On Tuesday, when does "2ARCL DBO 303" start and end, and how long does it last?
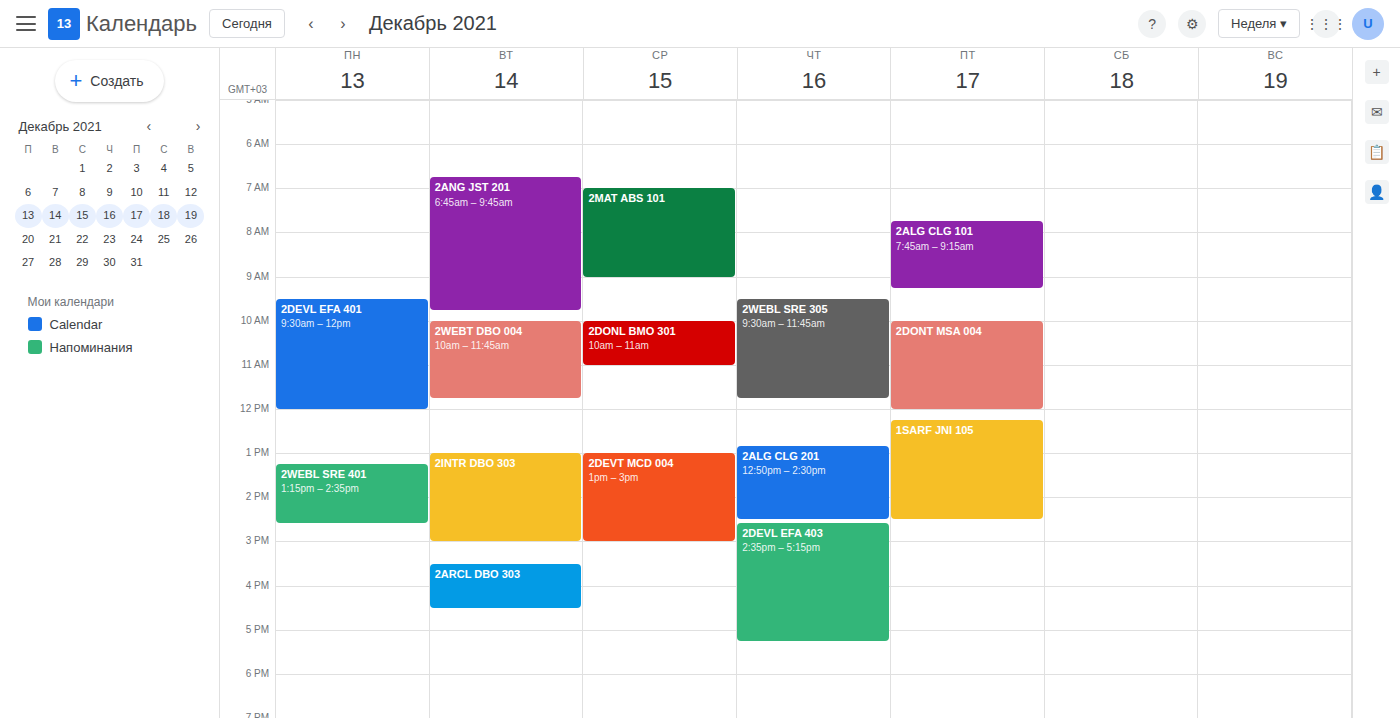
3:30 PM to 4:30 PM, 1 hour